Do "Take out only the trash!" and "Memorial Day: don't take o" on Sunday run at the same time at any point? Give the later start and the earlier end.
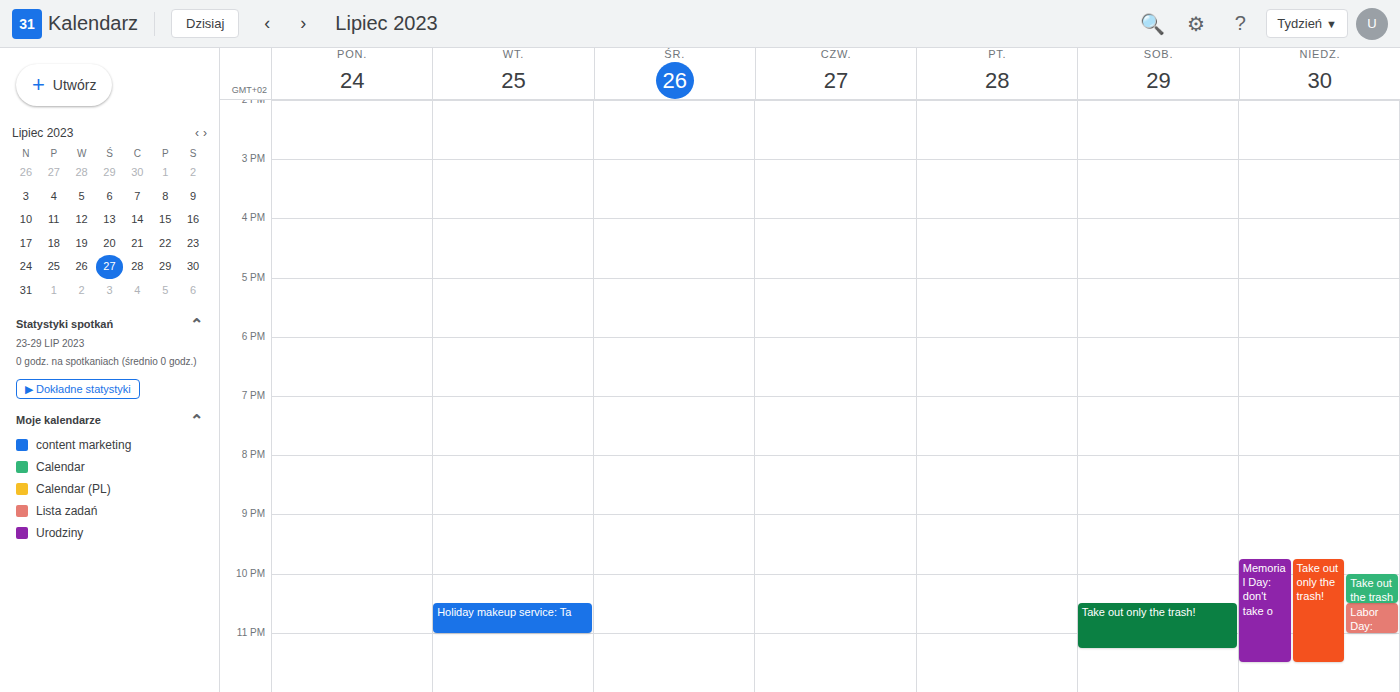
"Memorial Day: don't take o" runs 9:45 PM to 11:30 PM, inside "Take out only the trash!" -- they overlap.